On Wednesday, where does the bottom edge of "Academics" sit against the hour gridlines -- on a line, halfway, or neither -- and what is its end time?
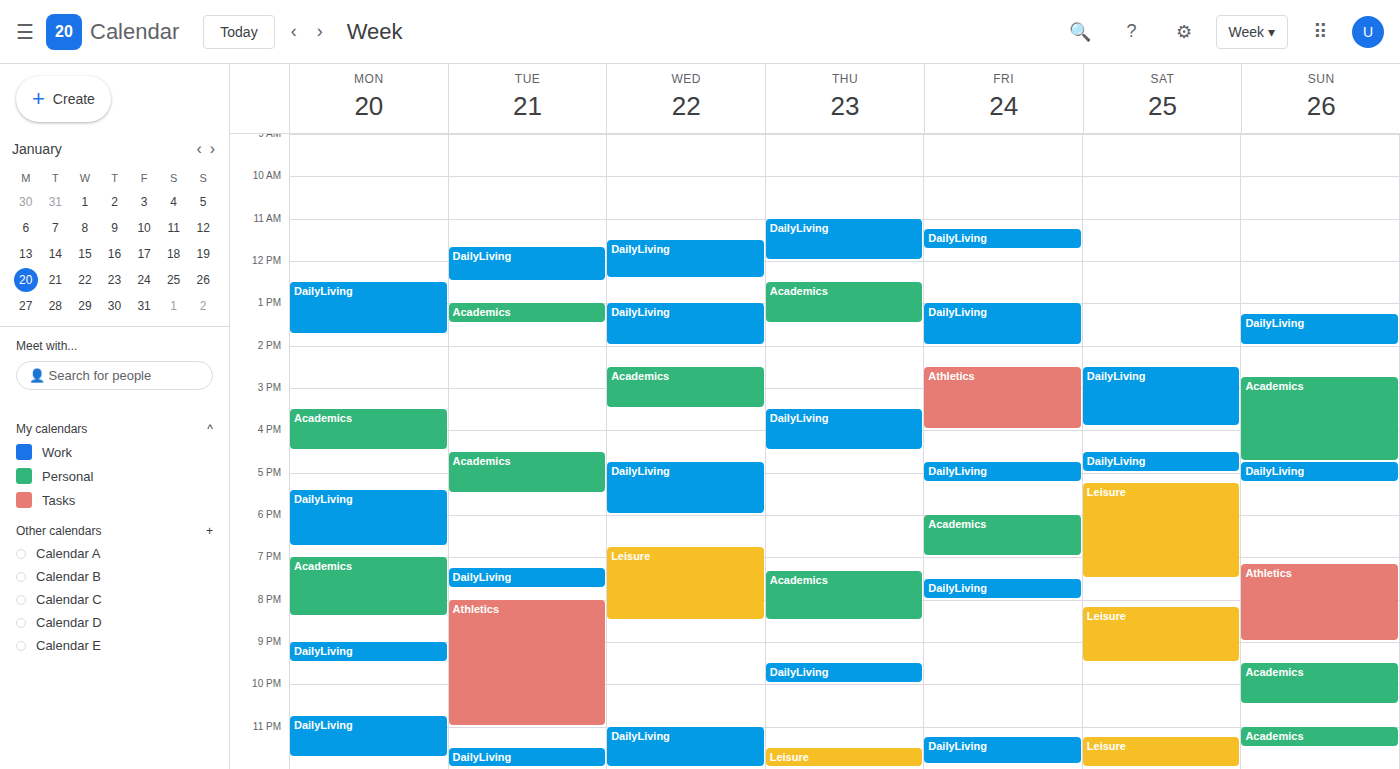
3:30 PM -- halfway between the 3 PM and 4 PM lines.